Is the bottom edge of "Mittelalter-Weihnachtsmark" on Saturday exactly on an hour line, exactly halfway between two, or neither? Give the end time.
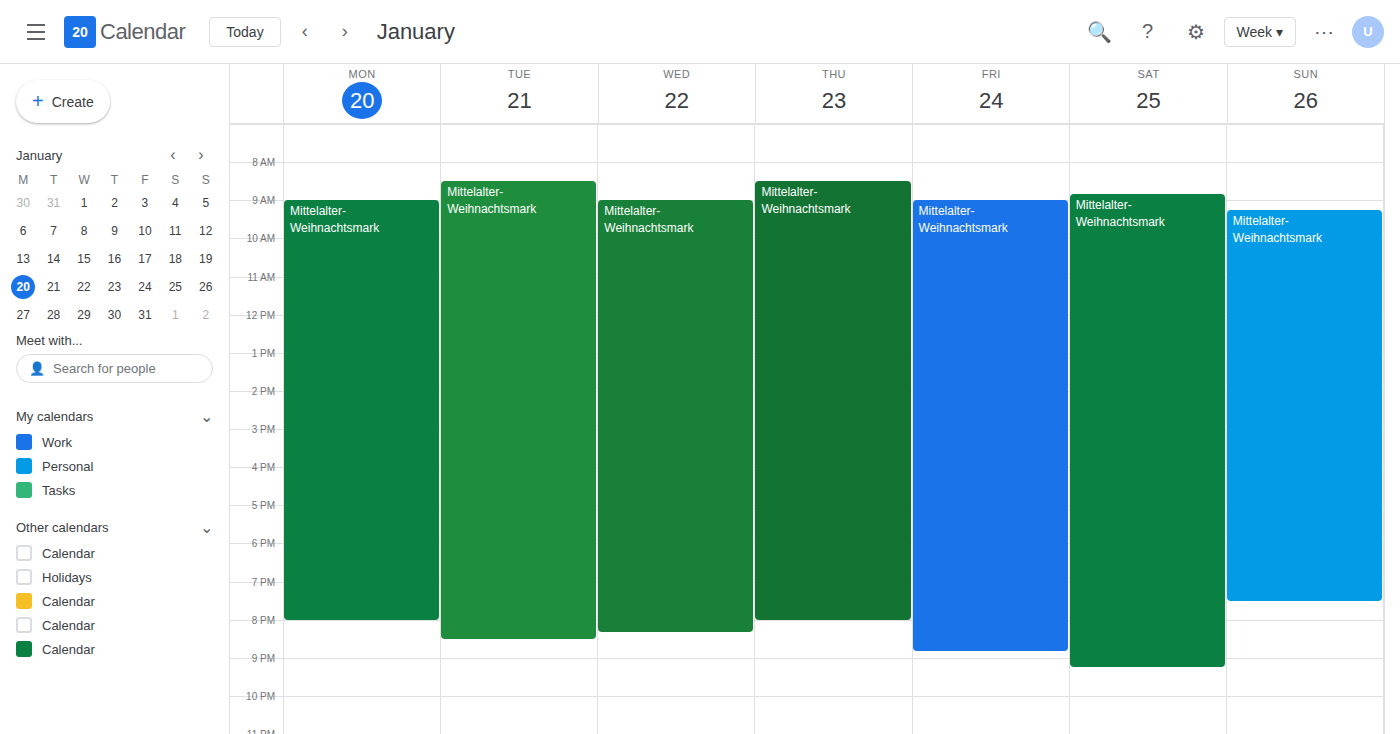
9:15 PM -- neither: a quarter of the way from the 9 PM line to the 10 PM line.